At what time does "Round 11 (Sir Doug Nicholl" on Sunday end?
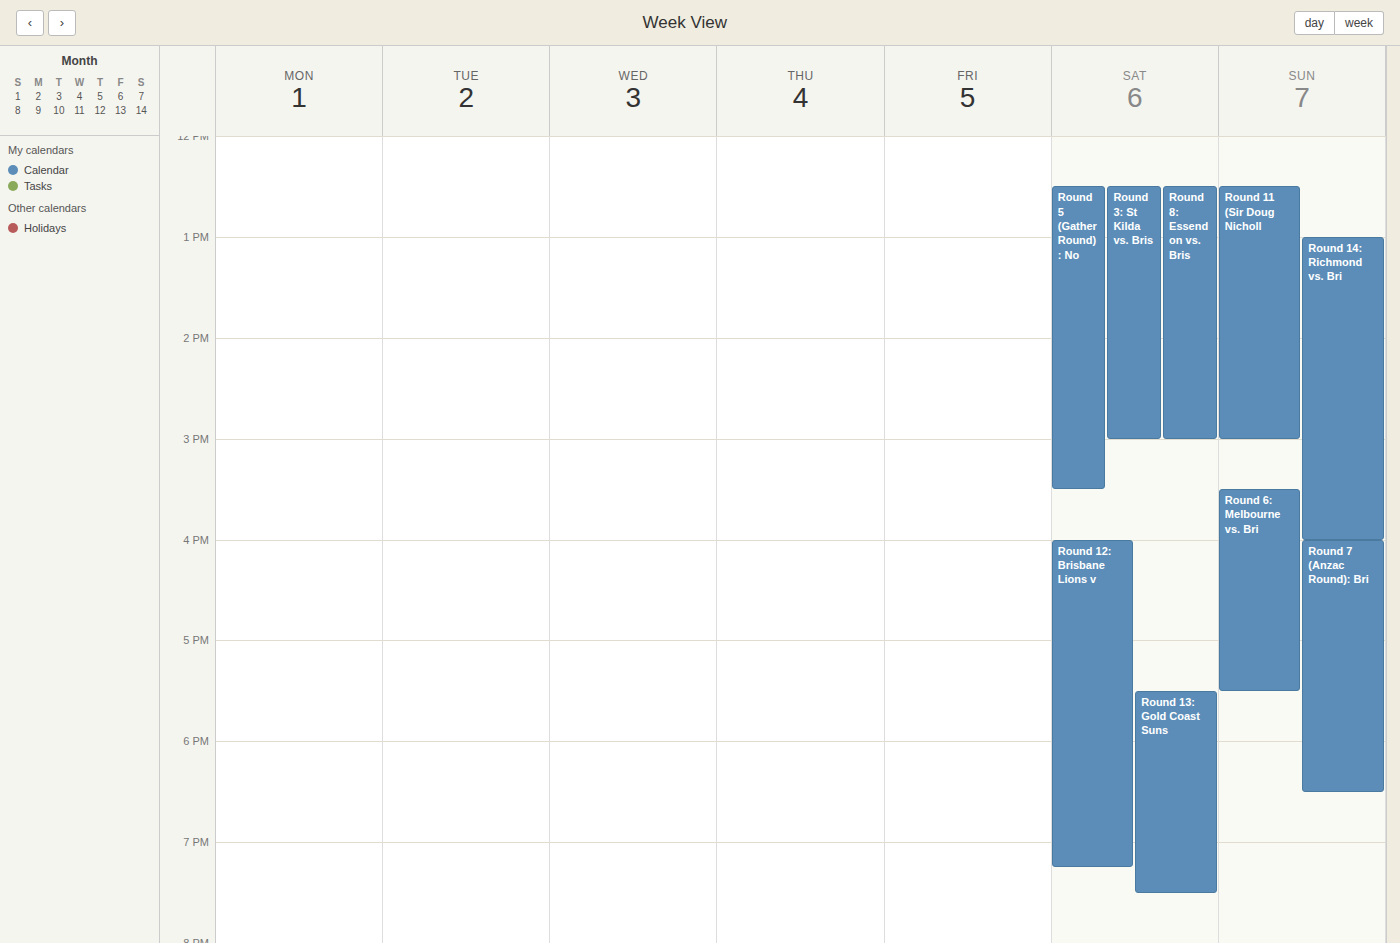
3:00 PM